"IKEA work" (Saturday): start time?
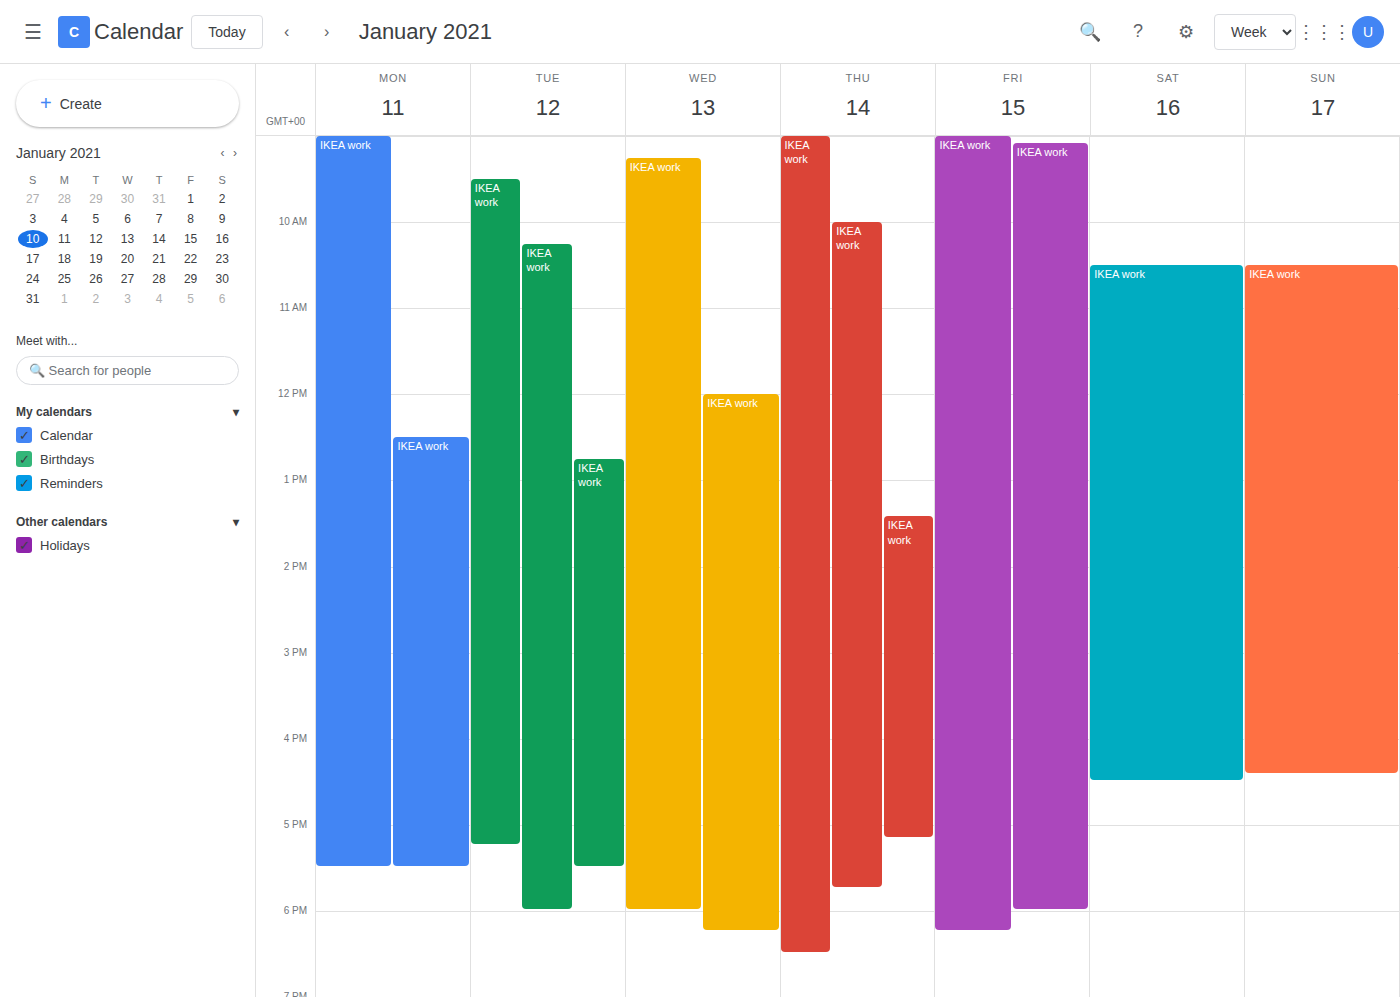
10:30 AM